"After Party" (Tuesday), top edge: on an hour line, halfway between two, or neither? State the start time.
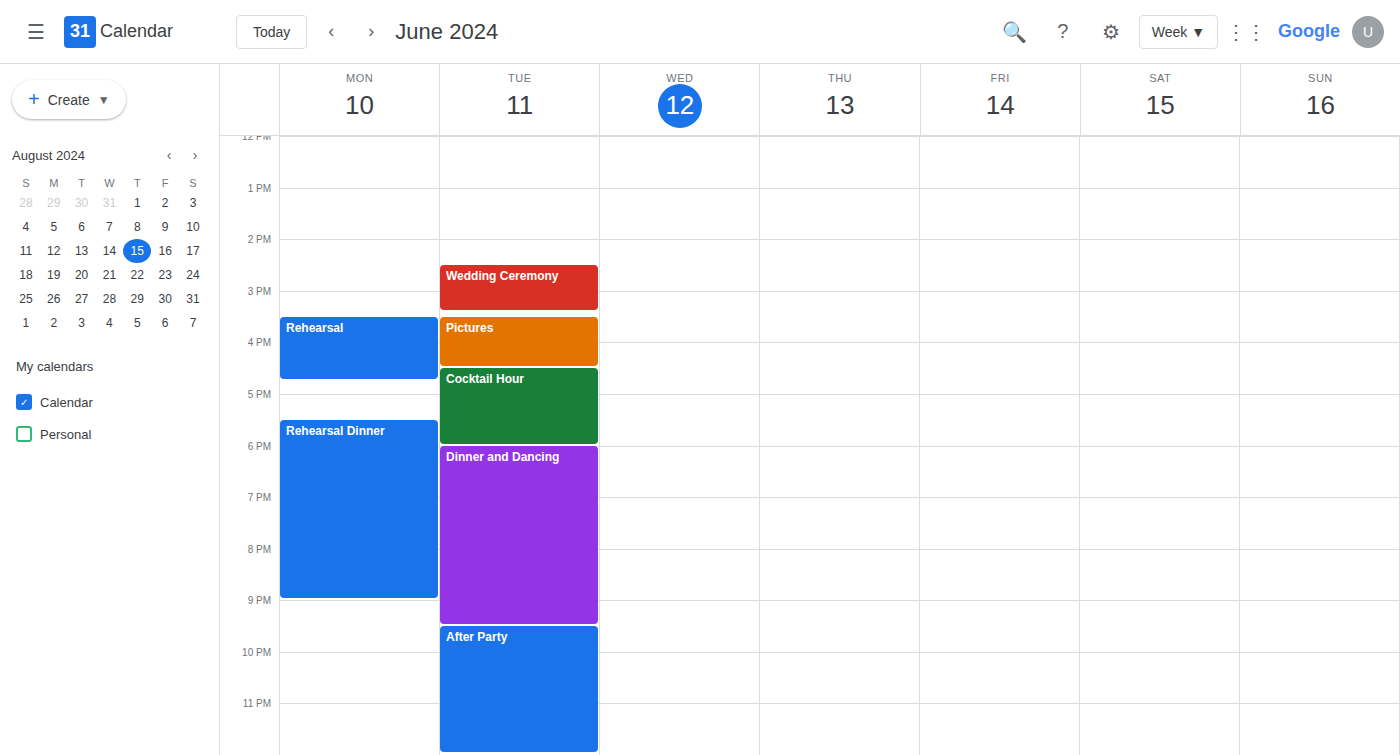
9:30 PM -- halfway between the 9 PM and 10 PM lines.